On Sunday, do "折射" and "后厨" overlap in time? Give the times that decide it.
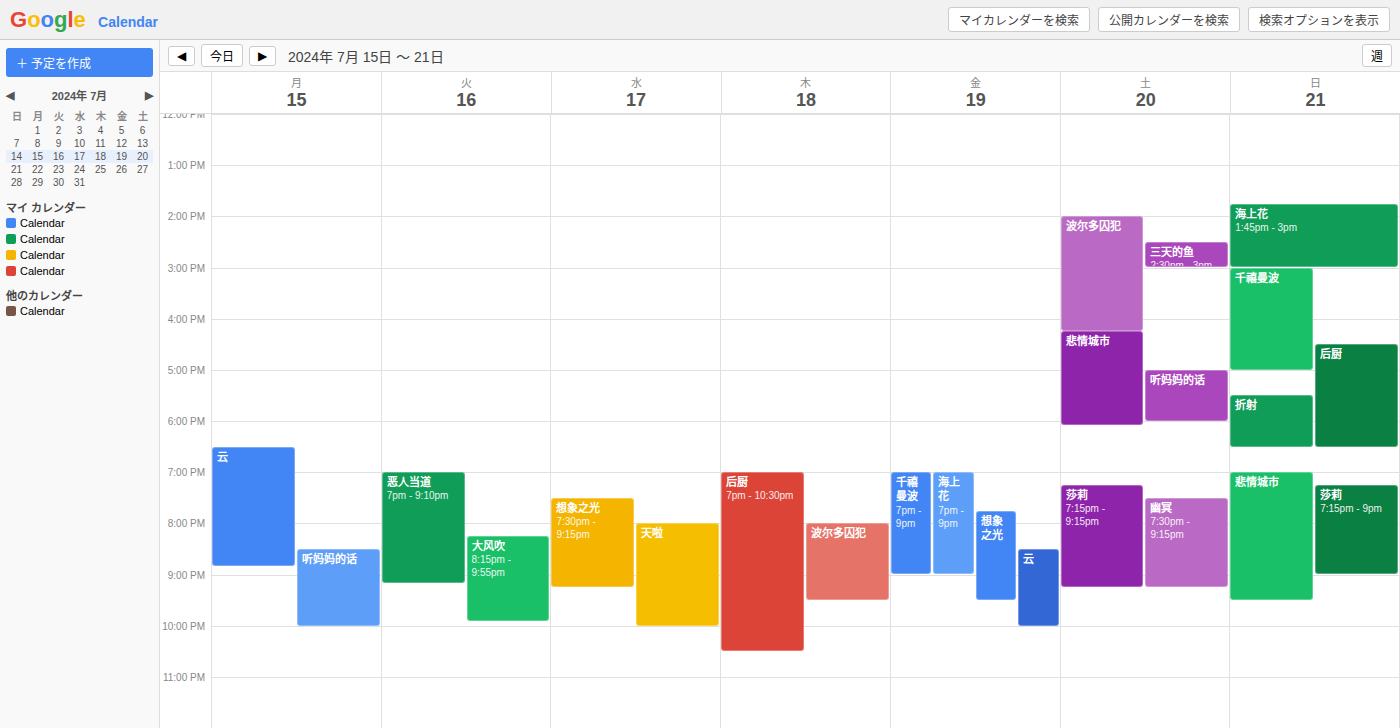
"折射" starts at 5:30 PM, before "后厨" ends at 6:30 PM -- they overlap.